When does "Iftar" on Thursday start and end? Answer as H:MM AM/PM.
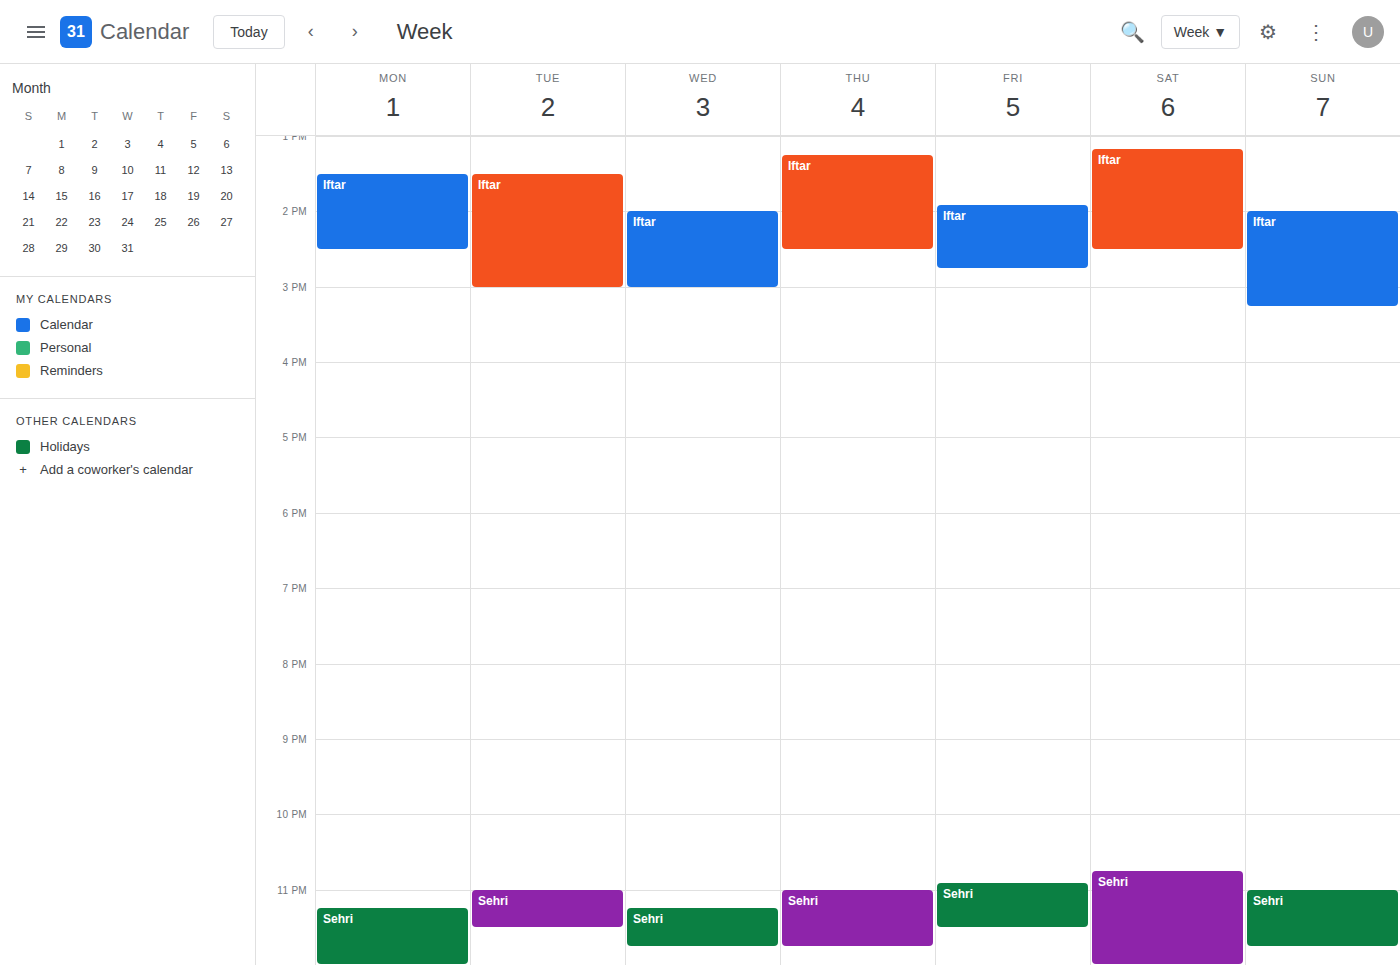
1:15 PM to 2:30 PM